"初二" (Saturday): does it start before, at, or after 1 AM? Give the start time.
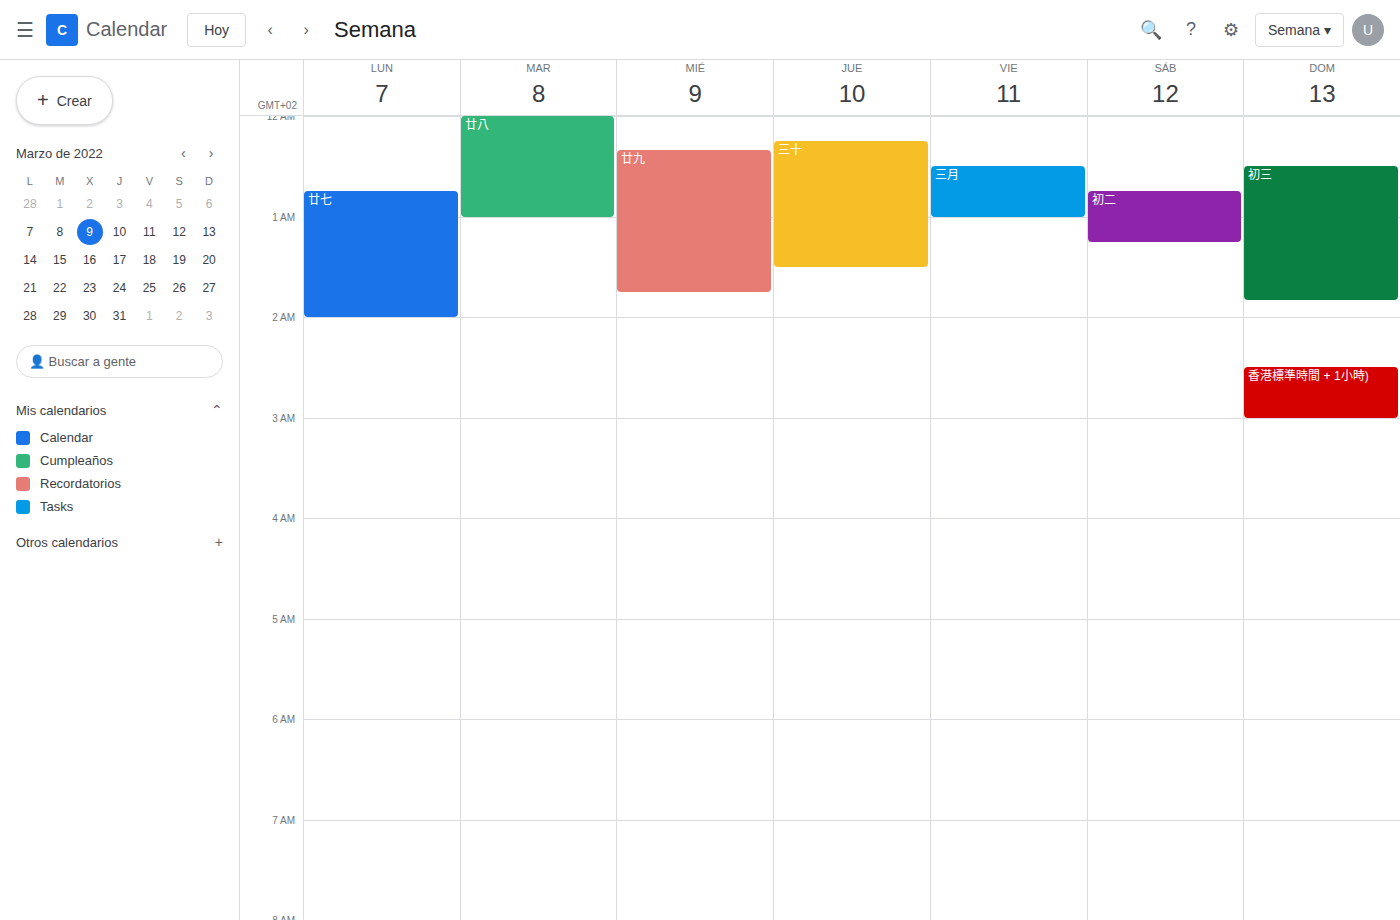
12:45 AM -- before 1 AM, 15 minutes above the 1 AM line.